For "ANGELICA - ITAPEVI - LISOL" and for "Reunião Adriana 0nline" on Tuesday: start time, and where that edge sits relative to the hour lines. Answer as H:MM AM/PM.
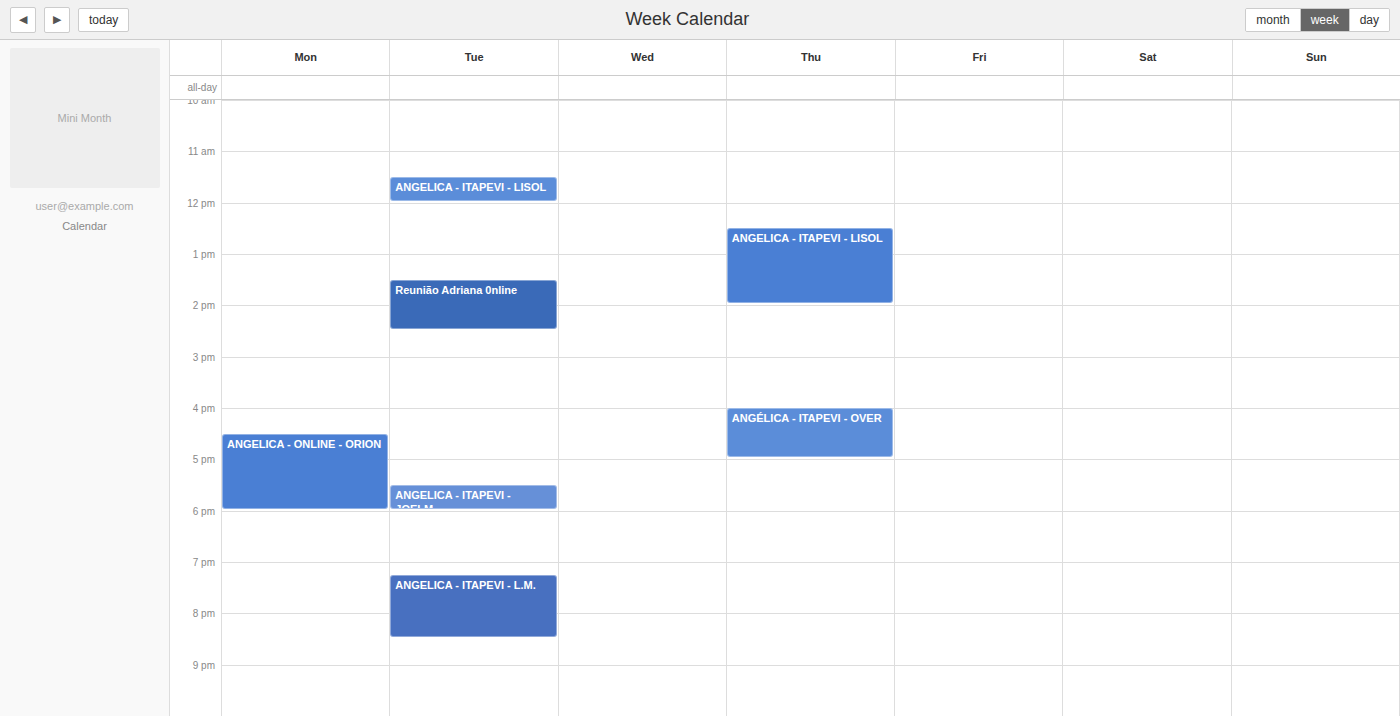
"ANGELICA - ITAPEVI - LISOL": 11:30 AM, halfway between the 11 AM and 12 PM lines. "Reunião Adriana 0nline": 1:30 PM, halfway between the 1 PM and 2 PM lines.